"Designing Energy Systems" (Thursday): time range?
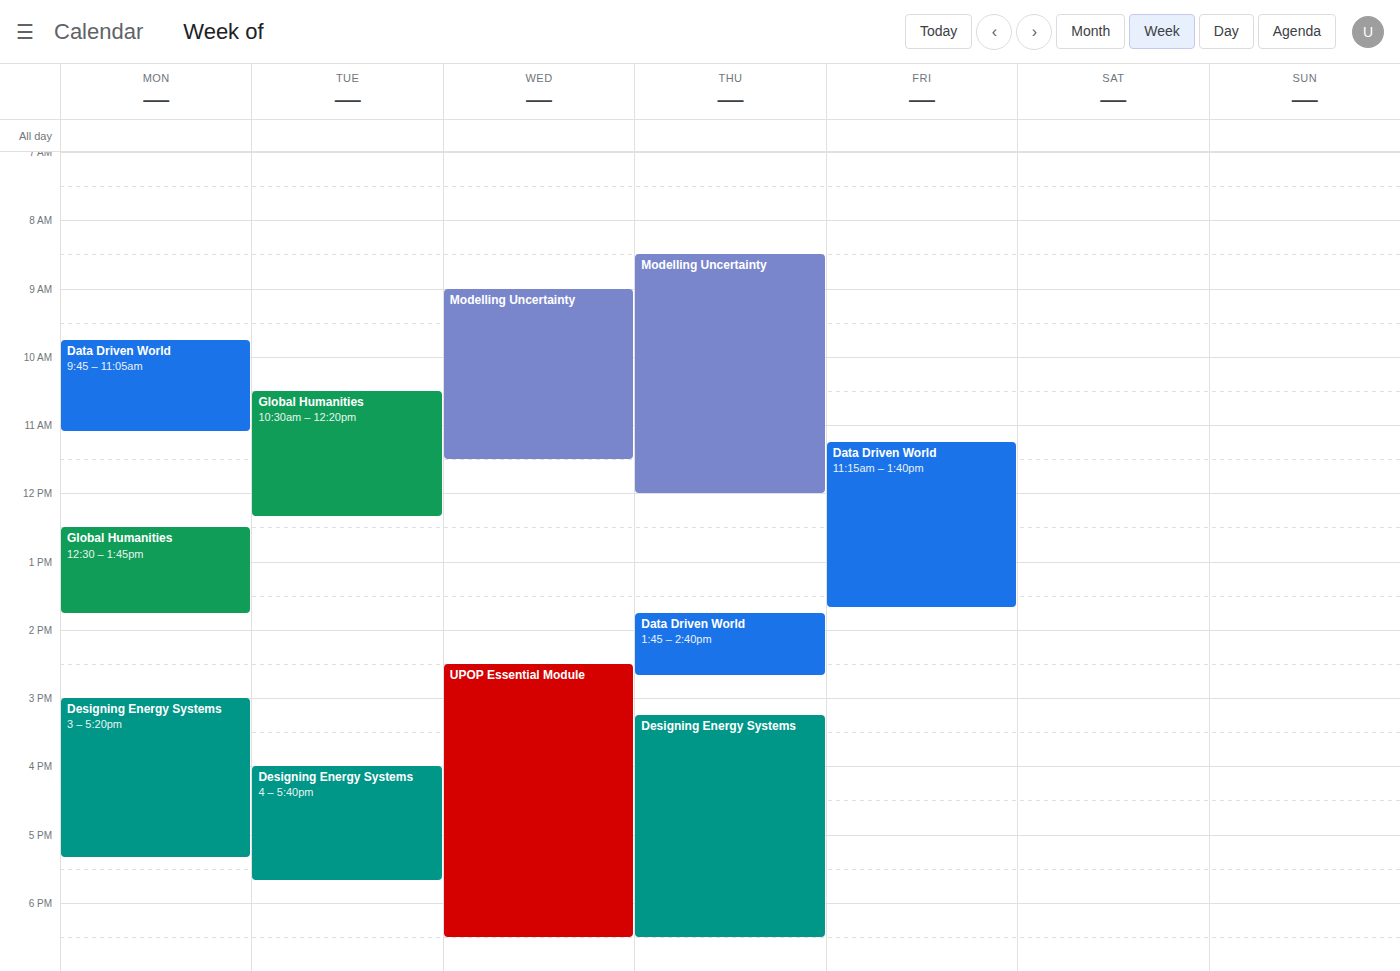
3:15 PM to 6:30 PM